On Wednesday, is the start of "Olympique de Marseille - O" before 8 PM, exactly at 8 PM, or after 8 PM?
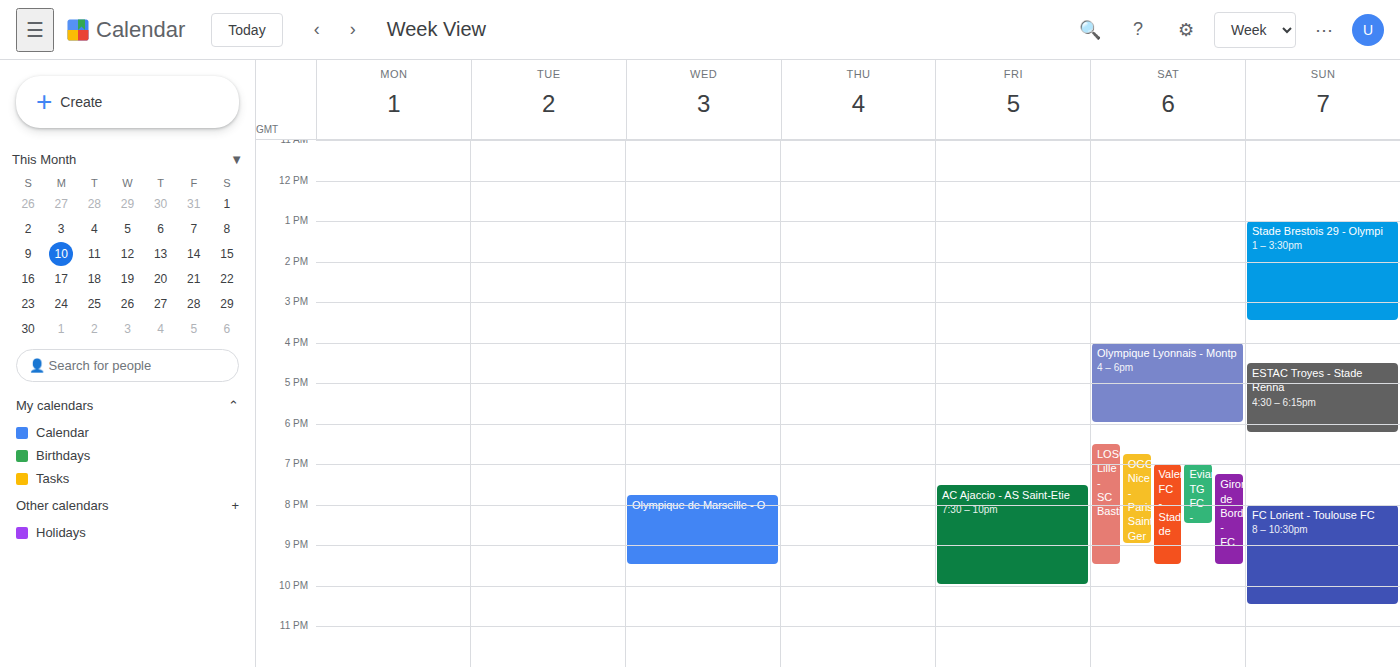
7:45 PM -- before 8 PM, 15 minutes above the 8 PM line.